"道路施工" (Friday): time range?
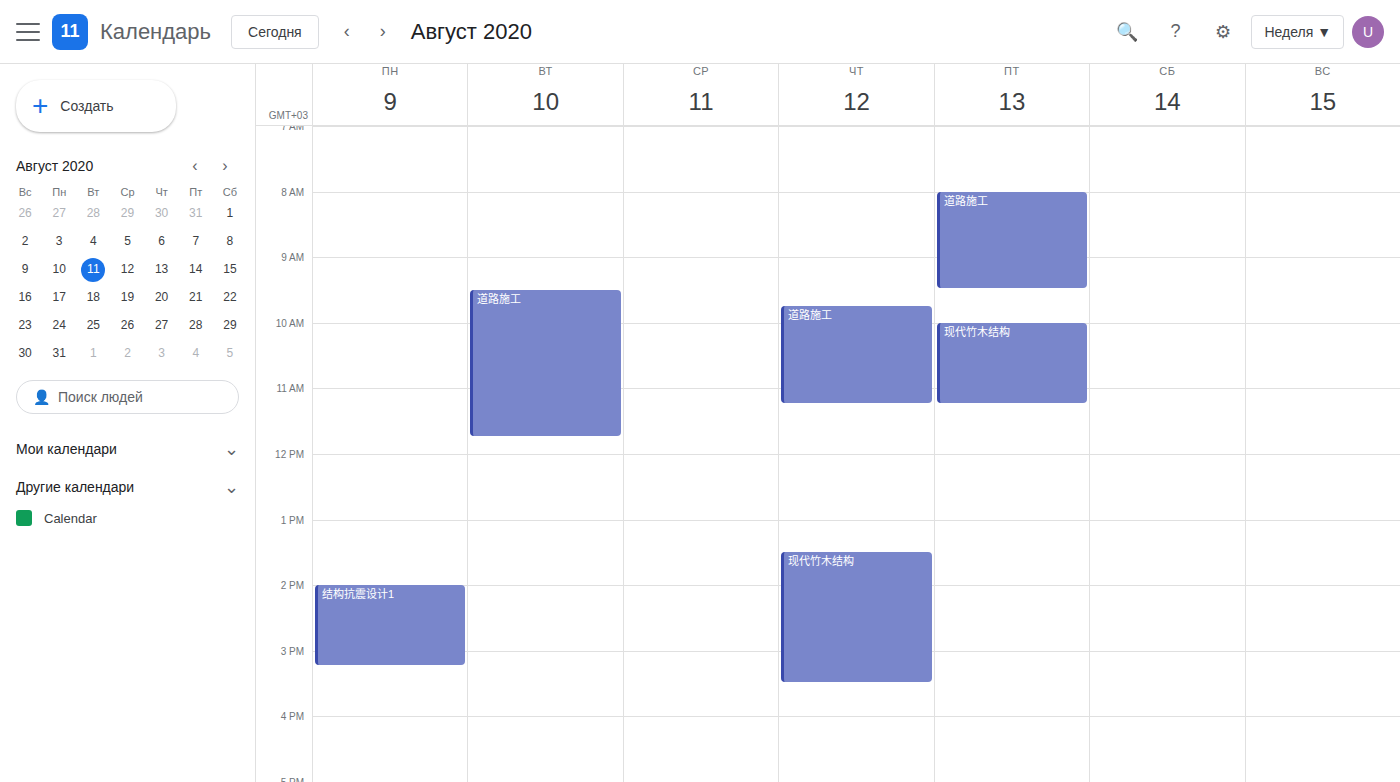
8:00 AM to 9:30 AM